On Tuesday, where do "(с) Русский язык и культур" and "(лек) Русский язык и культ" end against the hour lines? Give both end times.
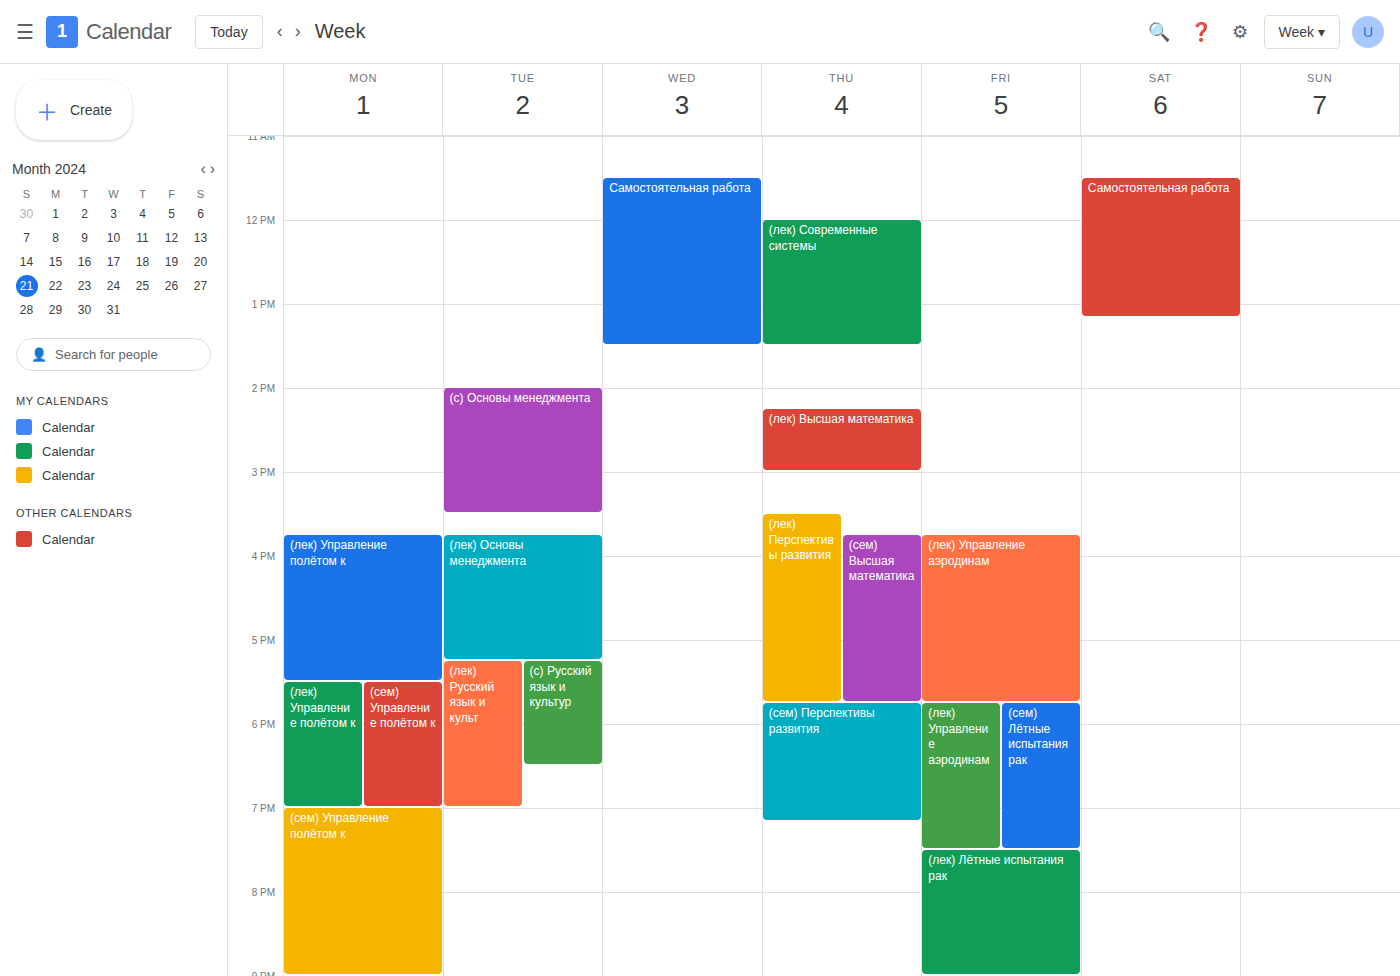
"(с) Русский язык и культур": 6:30 PM, halfway between the 6 PM and 7 PM lines. "(лек) Русский язык и культ": 7:00 PM, exactly on the 7 PM line.